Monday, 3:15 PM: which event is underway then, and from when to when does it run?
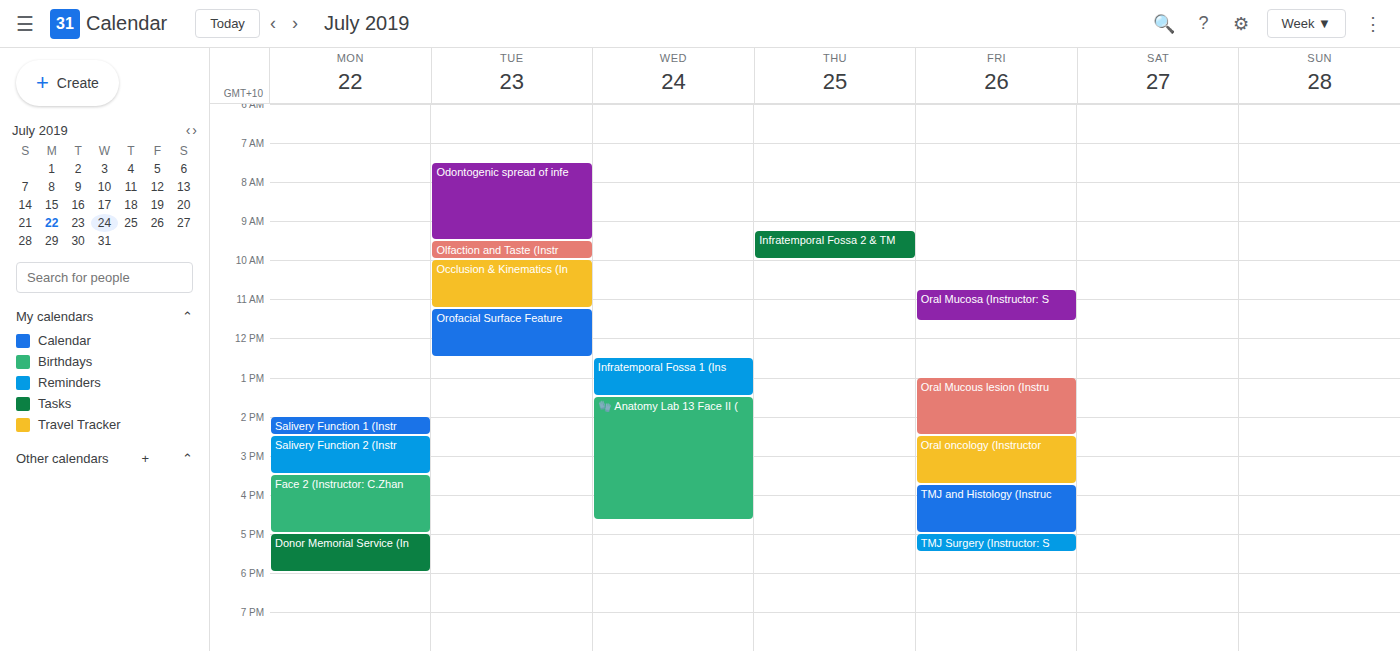
"Salivery Function 2 (Instr", 2:30 PM to 3:30 PM